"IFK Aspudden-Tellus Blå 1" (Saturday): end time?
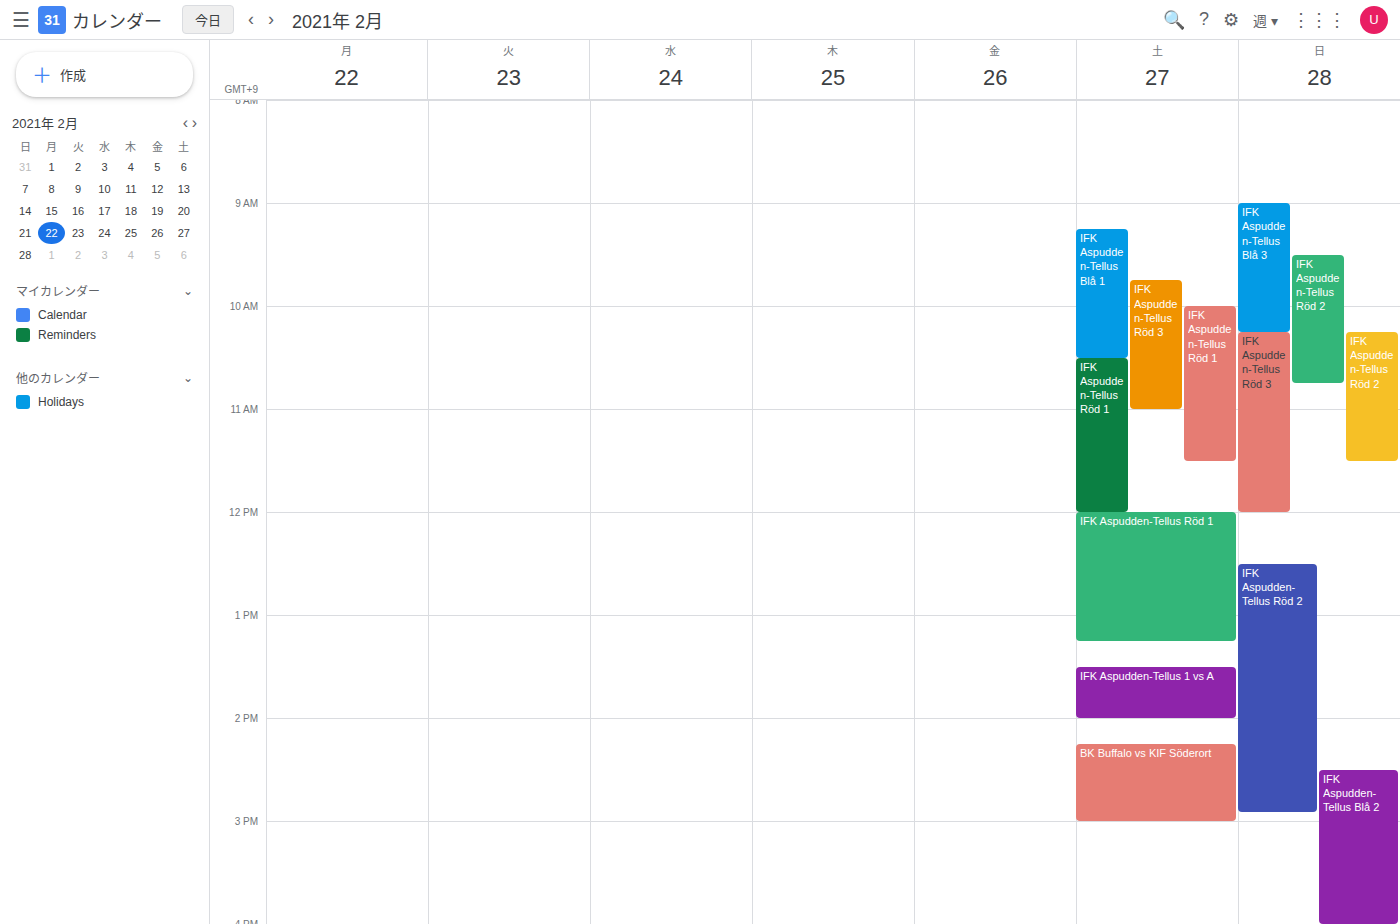
10:30 AM